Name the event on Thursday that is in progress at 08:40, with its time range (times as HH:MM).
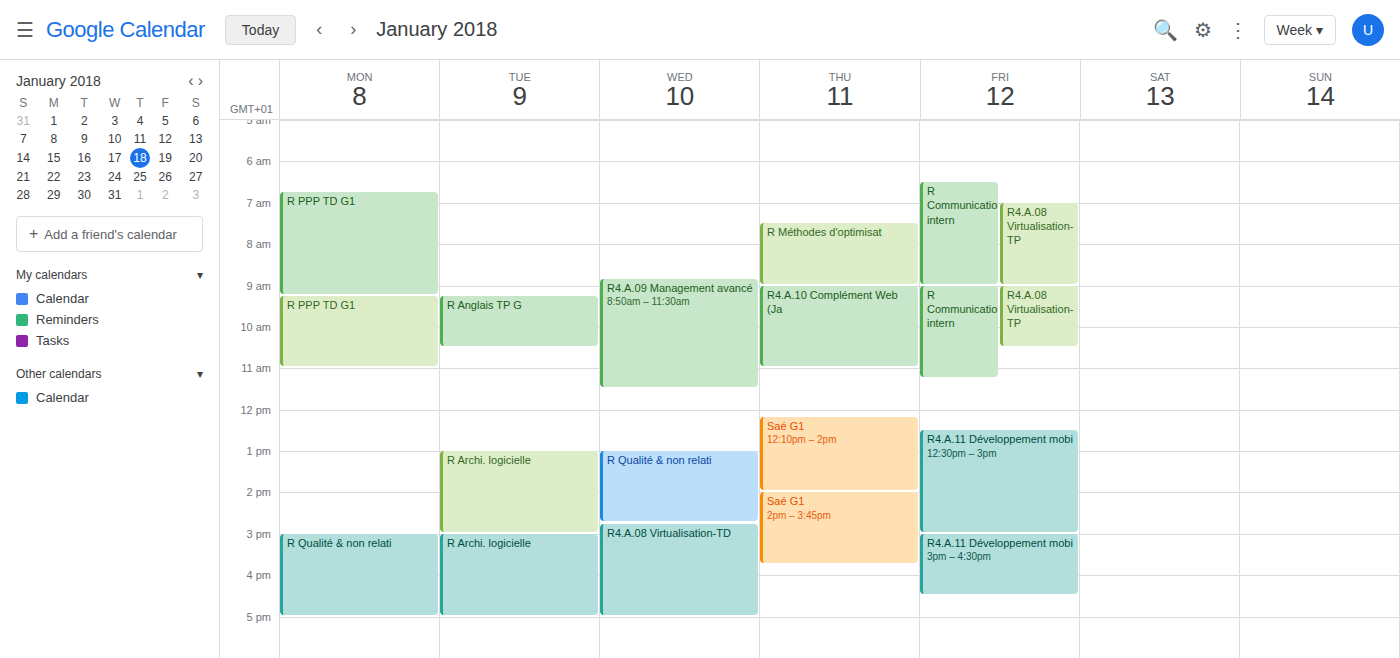
"R Méthodes d'optimisat", 07:30 to 09:00